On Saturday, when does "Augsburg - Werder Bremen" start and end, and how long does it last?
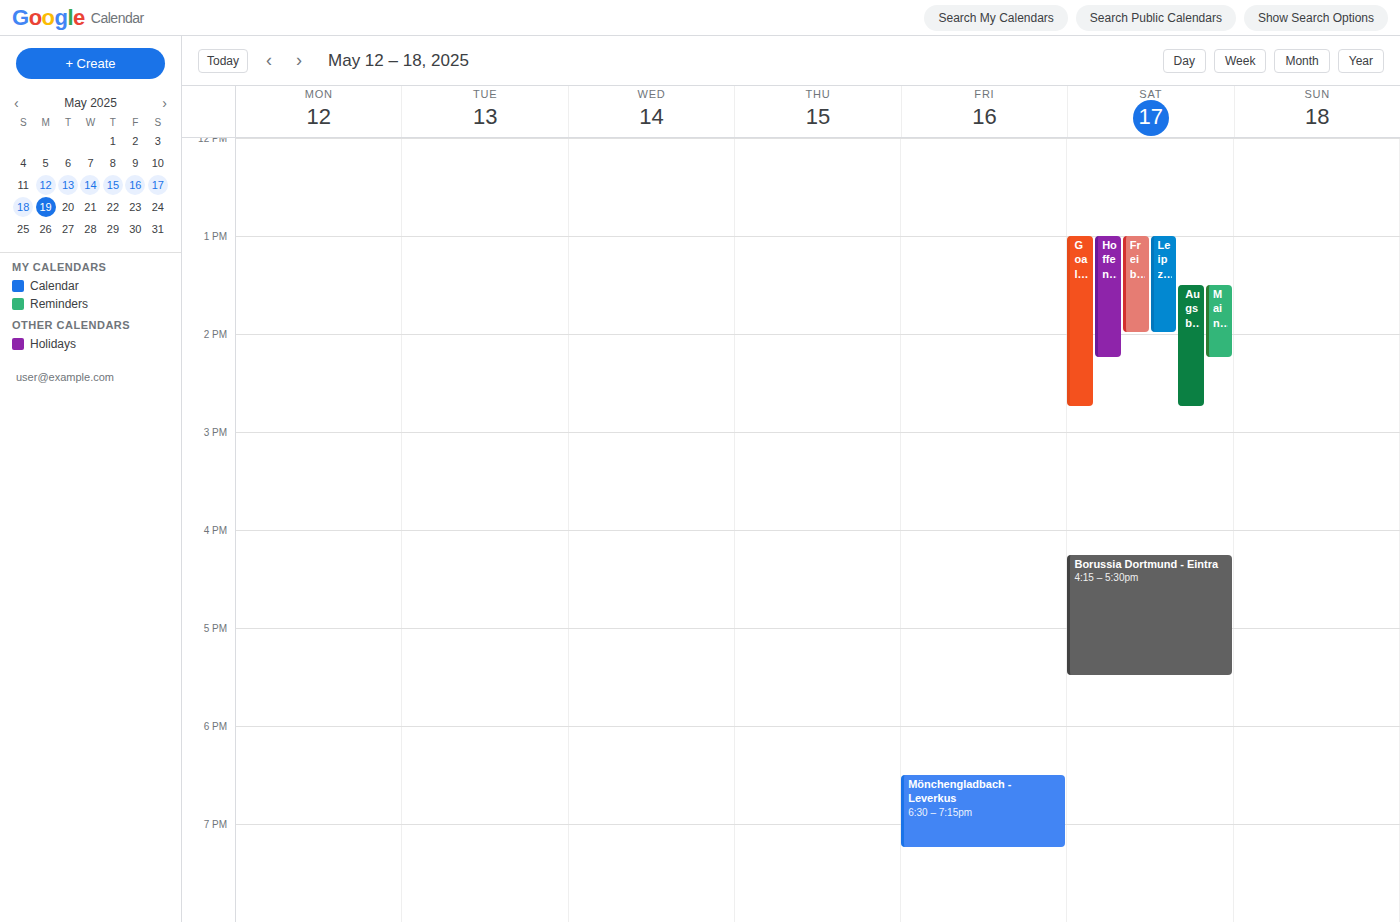
1:30 PM to 2:45 PM, 1 hour 15 minutes